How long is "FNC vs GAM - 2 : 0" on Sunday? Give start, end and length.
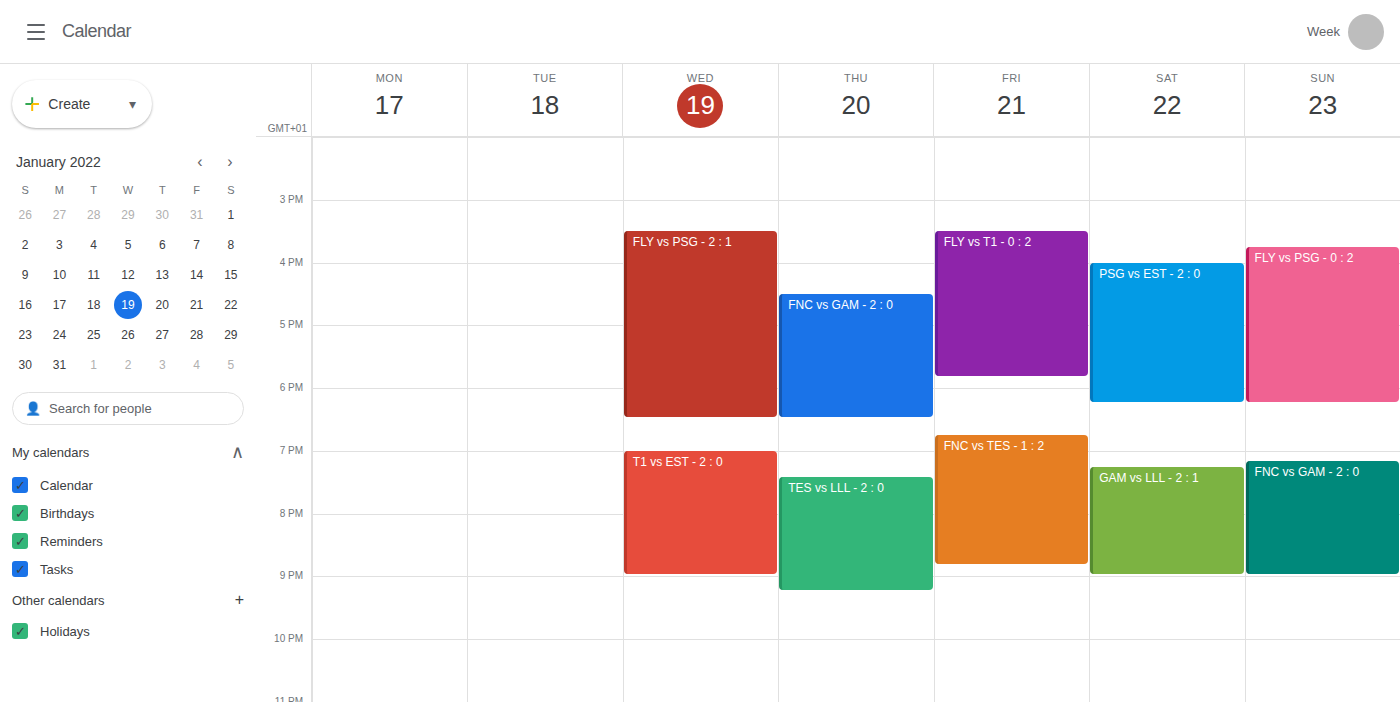
7:10 PM to 9:00 PM, 1 hour 50 minutes